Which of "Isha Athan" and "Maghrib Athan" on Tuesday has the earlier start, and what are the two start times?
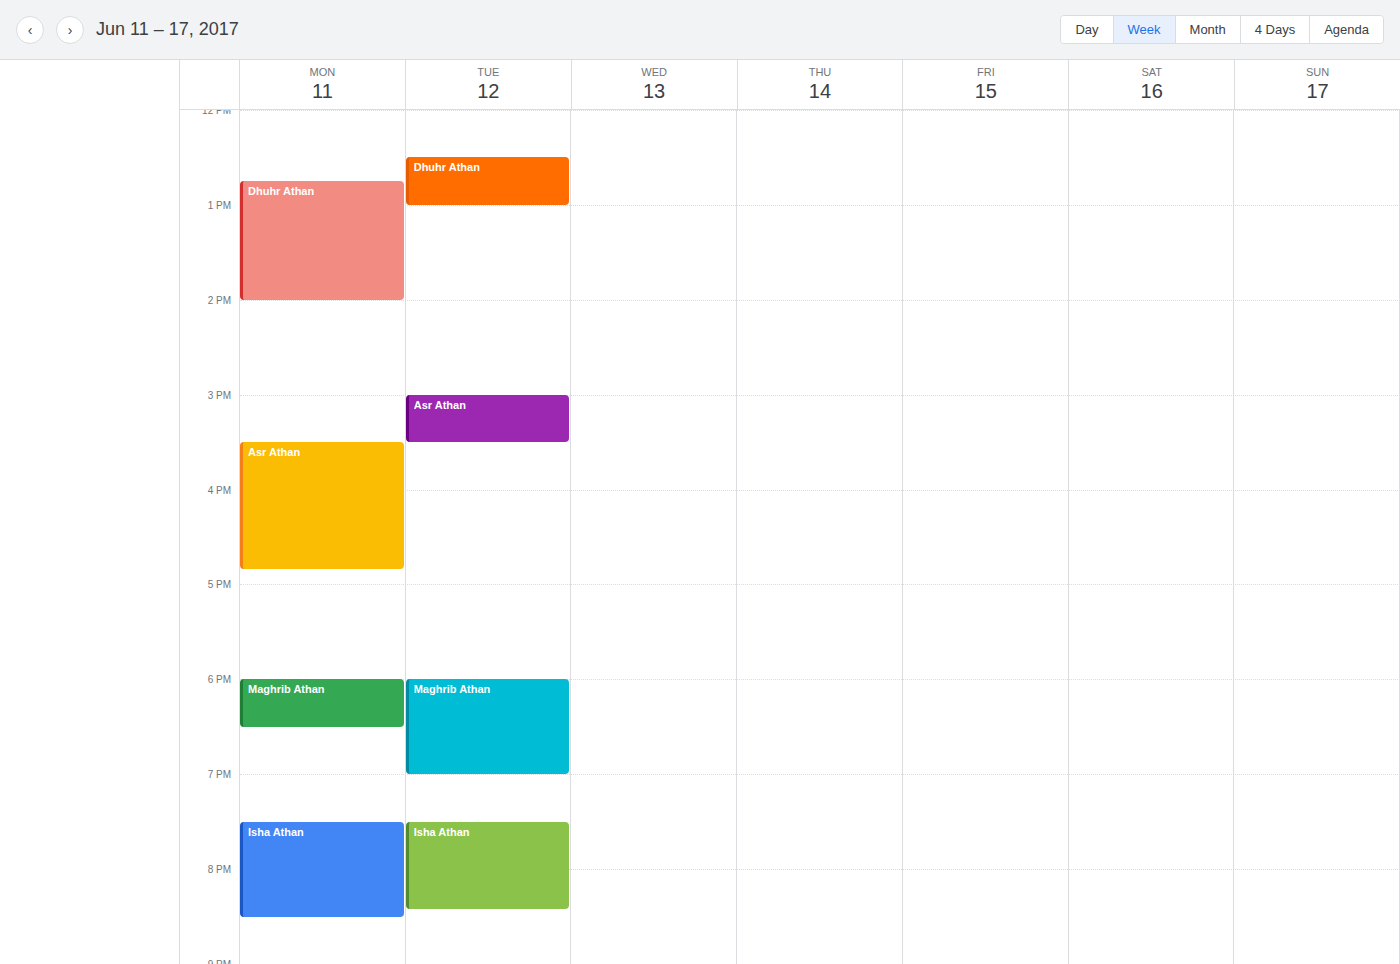
"Maghrib Athan" 6:00 PM; "Isha Athan" 7:30 PM.